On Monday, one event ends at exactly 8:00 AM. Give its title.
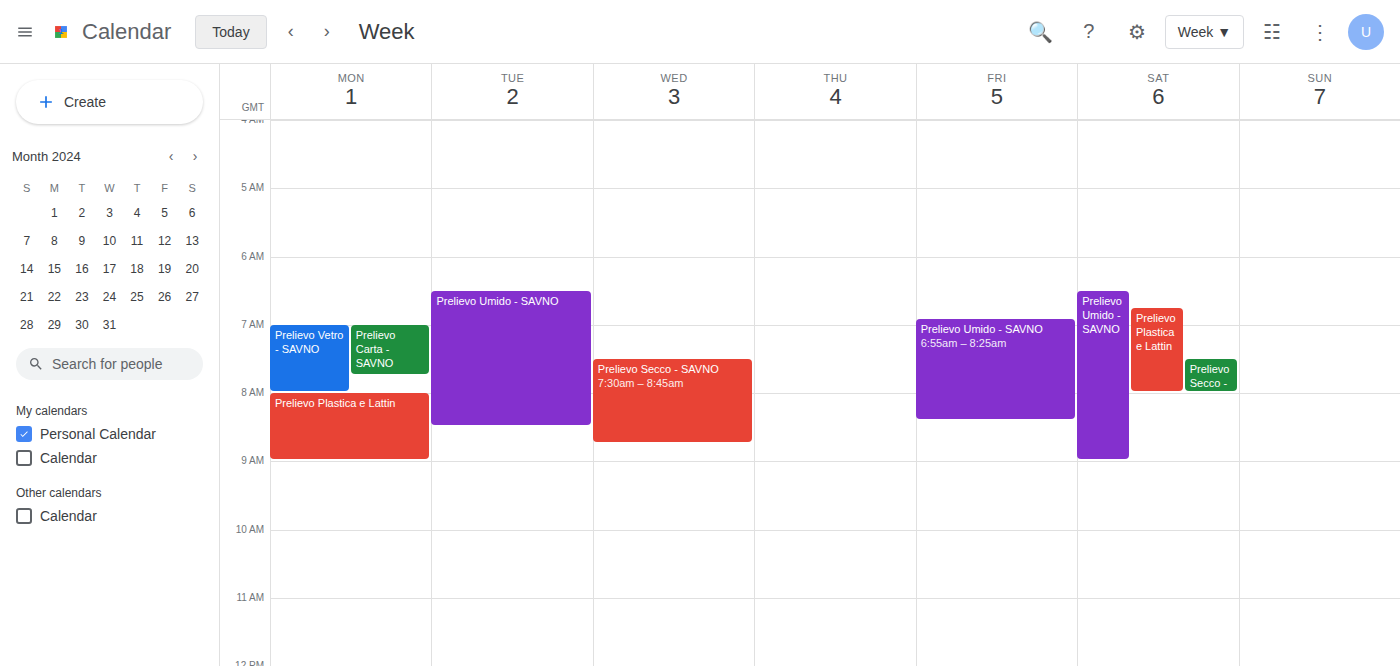
"Prelievo Vetro - SAVNO"